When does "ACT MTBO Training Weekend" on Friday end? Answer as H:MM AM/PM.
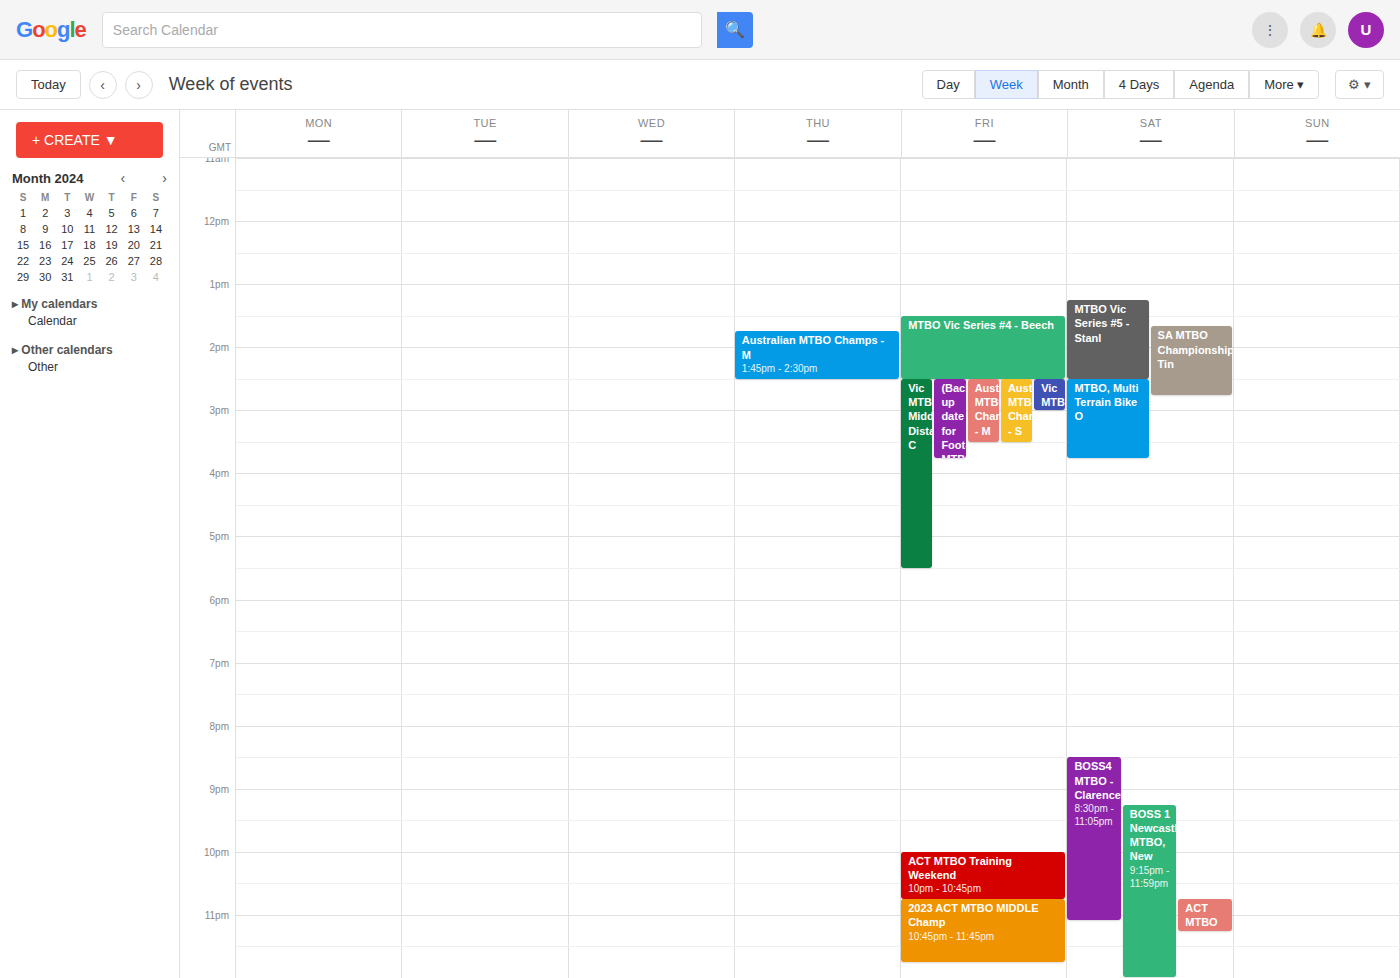
10:45 PM